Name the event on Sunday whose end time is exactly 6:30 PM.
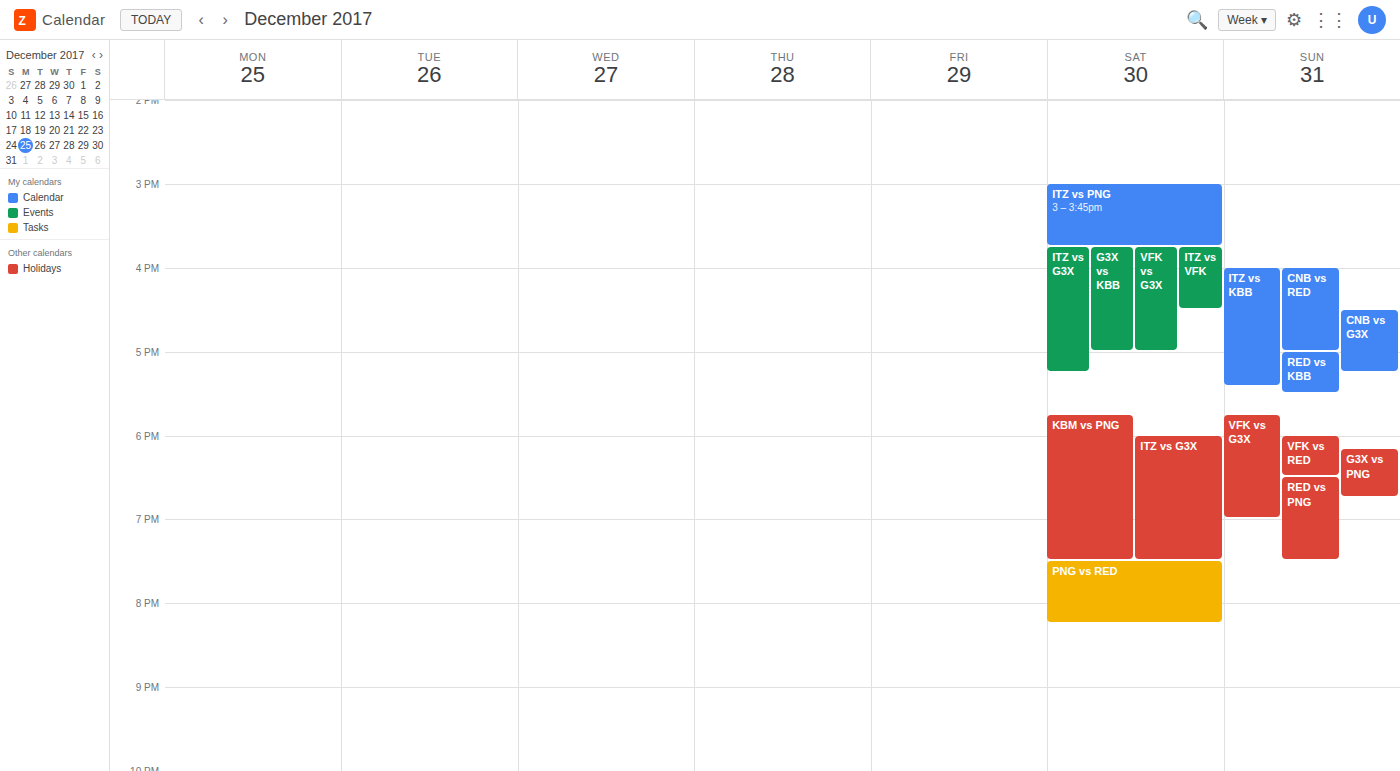
"VFK vs RED"